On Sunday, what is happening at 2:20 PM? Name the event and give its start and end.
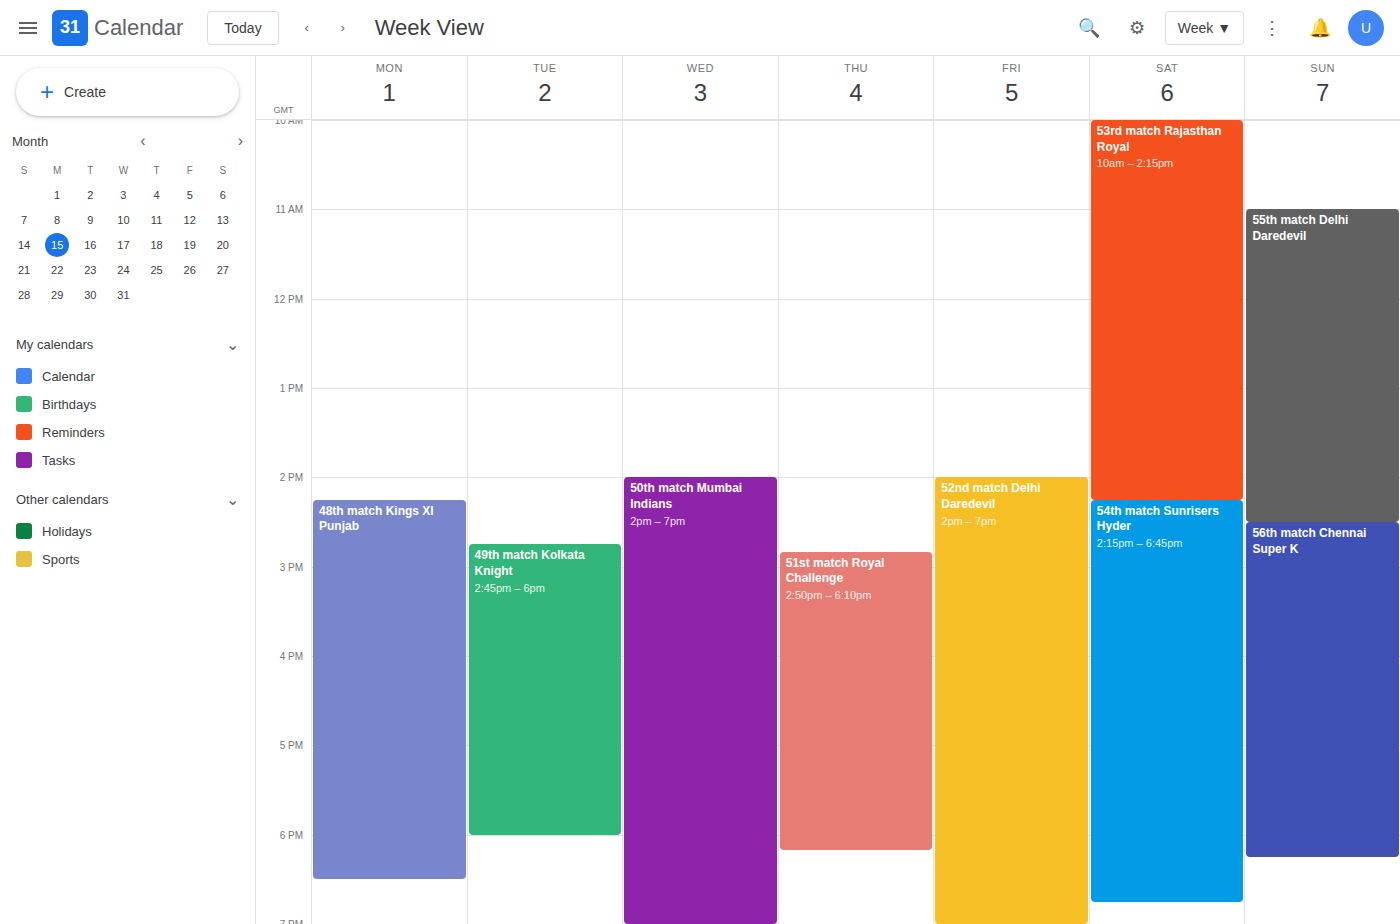
"55th match Delhi Daredevil", 11:00 AM to 2:30 PM